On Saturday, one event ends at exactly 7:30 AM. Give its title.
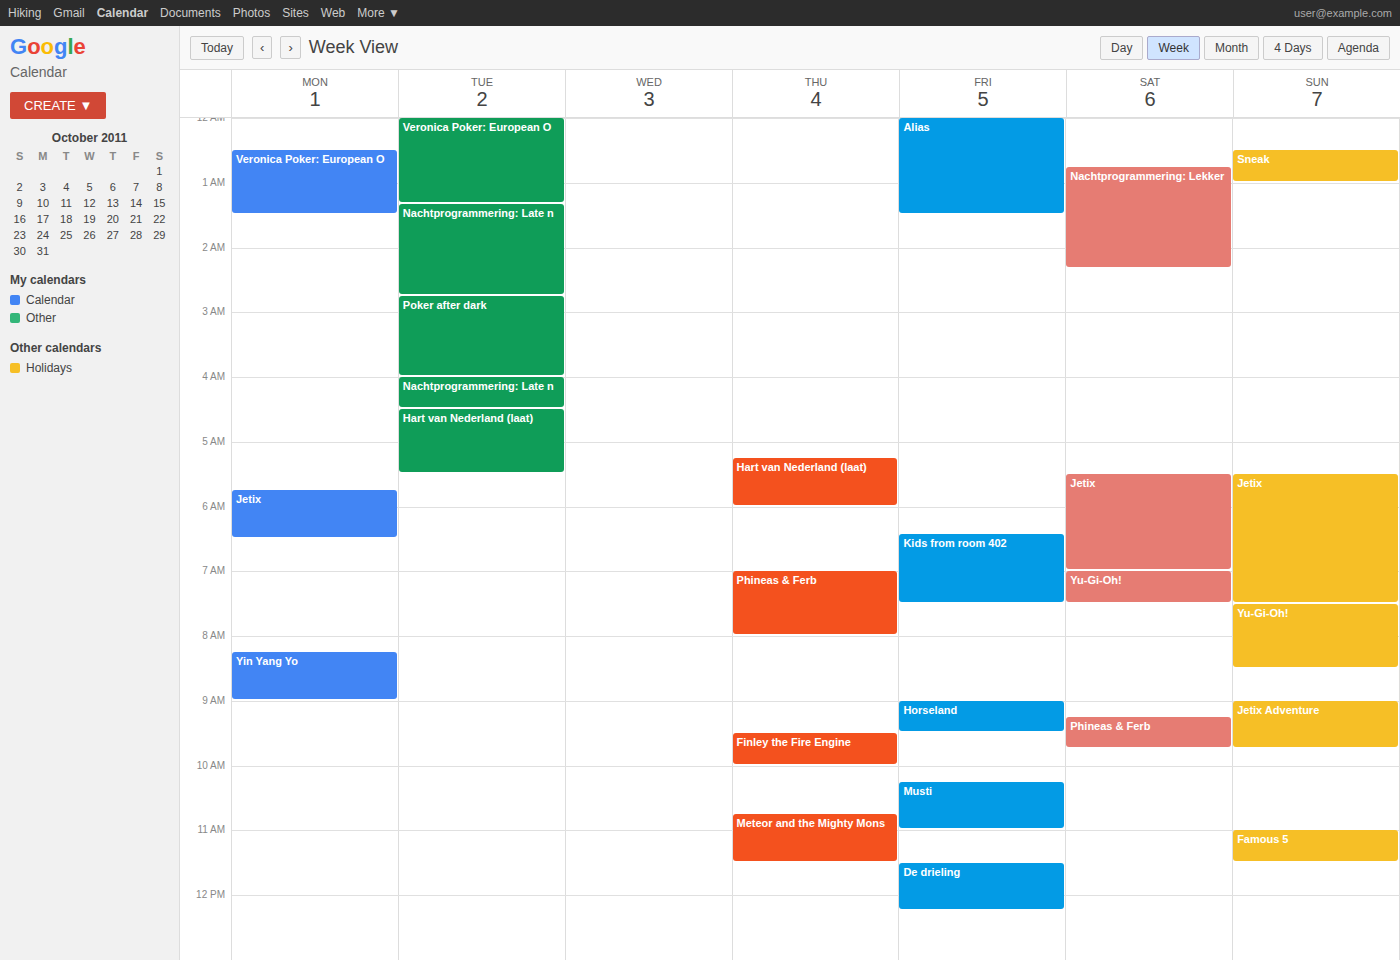
"Yu-Gi-Oh!"